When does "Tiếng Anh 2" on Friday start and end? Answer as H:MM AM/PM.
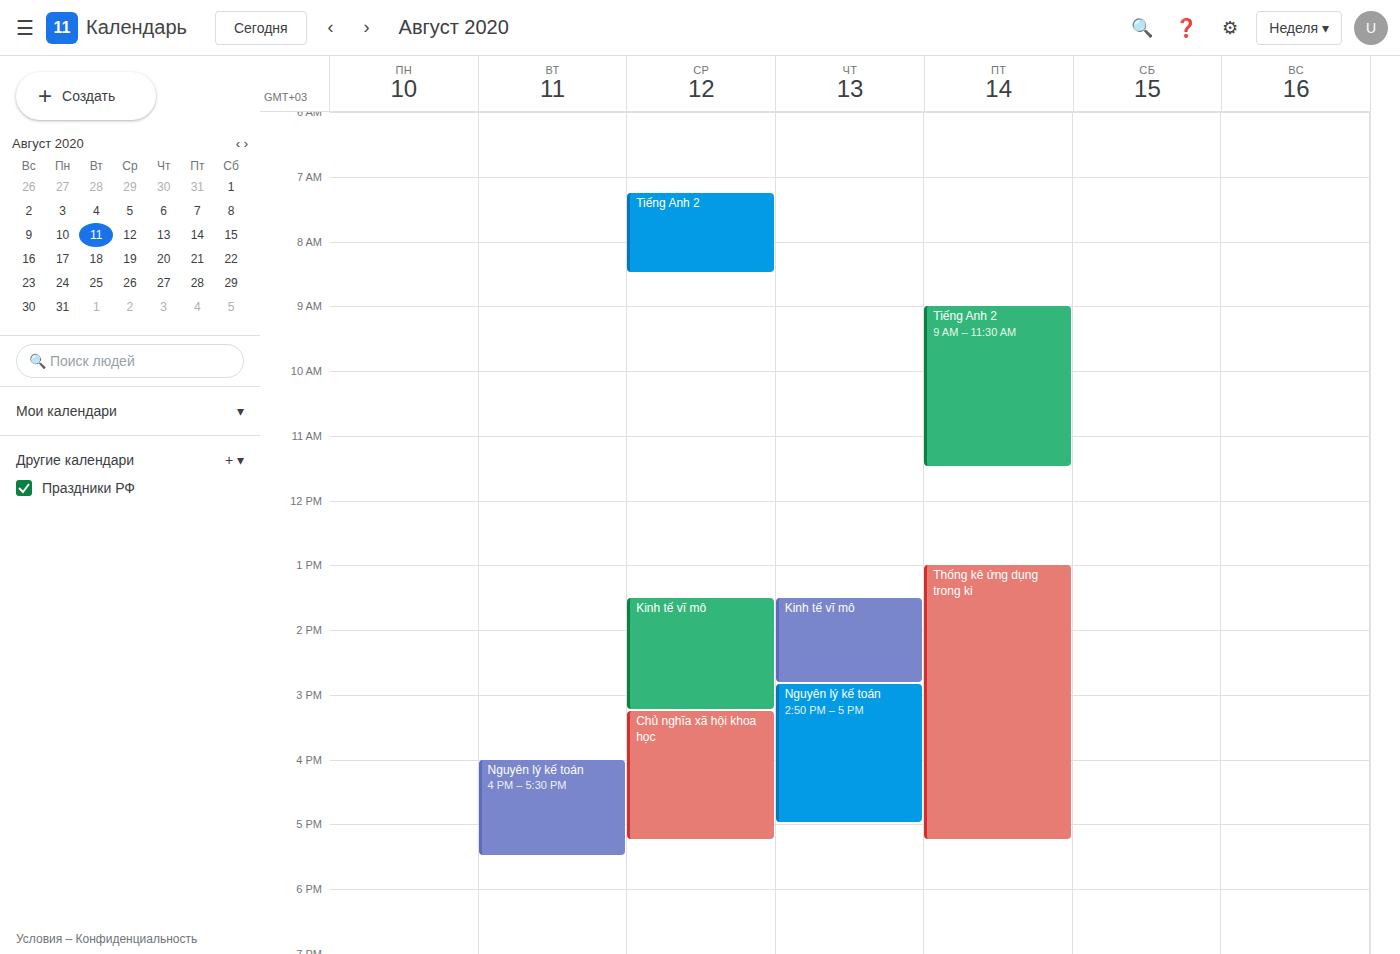
9:00 AM to 11:30 AM